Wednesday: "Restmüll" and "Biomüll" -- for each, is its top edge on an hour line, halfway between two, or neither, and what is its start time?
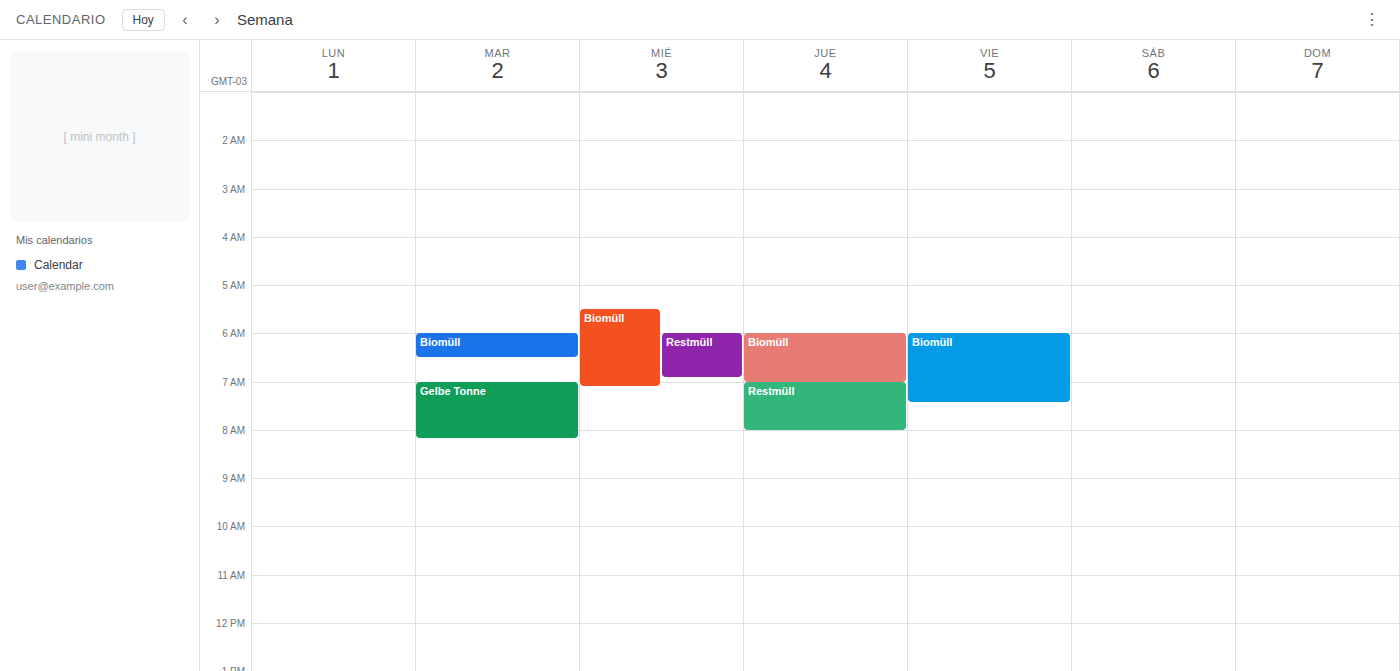
"Restmüll": 6:00 AM, exactly on the 6 AM line. "Biomüll": 5:30 AM, halfway between the 5 AM and 6 AM lines.